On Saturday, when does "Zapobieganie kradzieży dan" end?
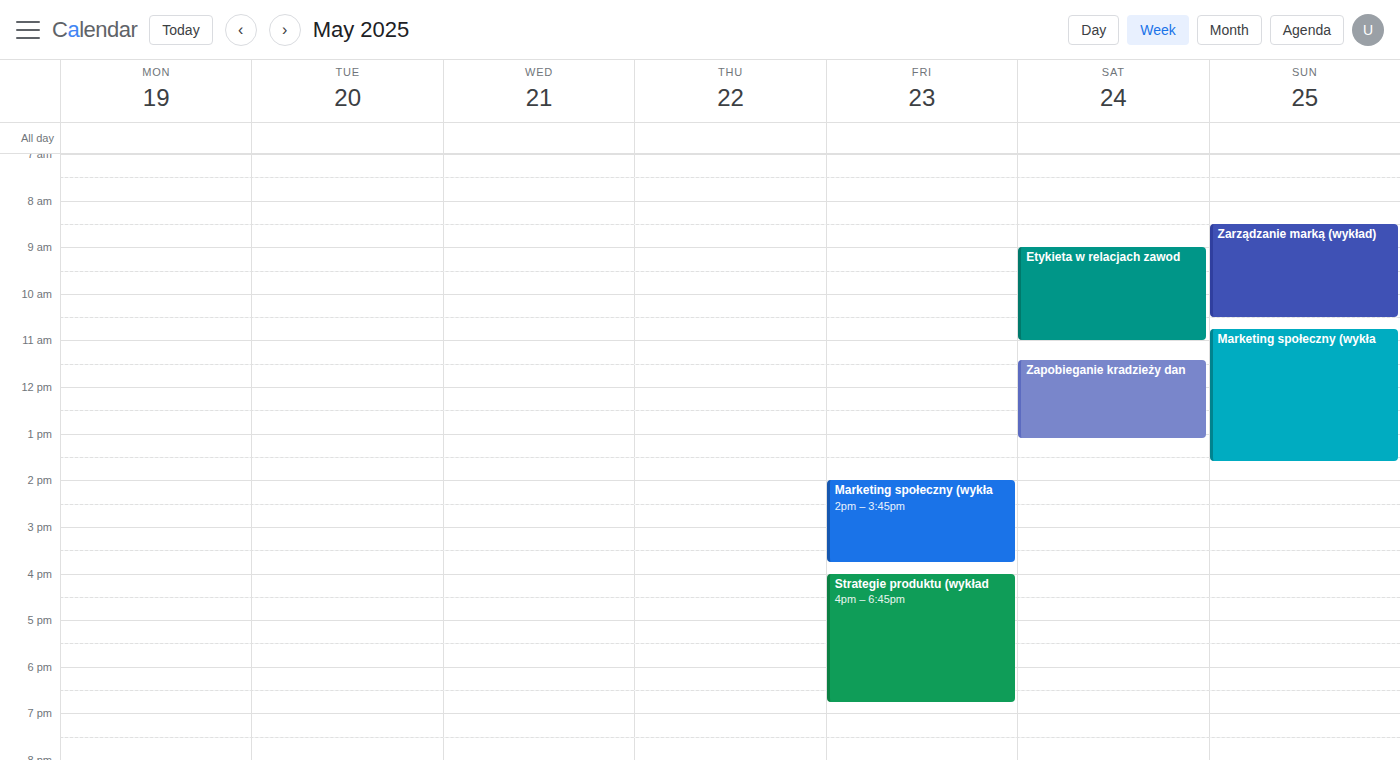
1:05 PM